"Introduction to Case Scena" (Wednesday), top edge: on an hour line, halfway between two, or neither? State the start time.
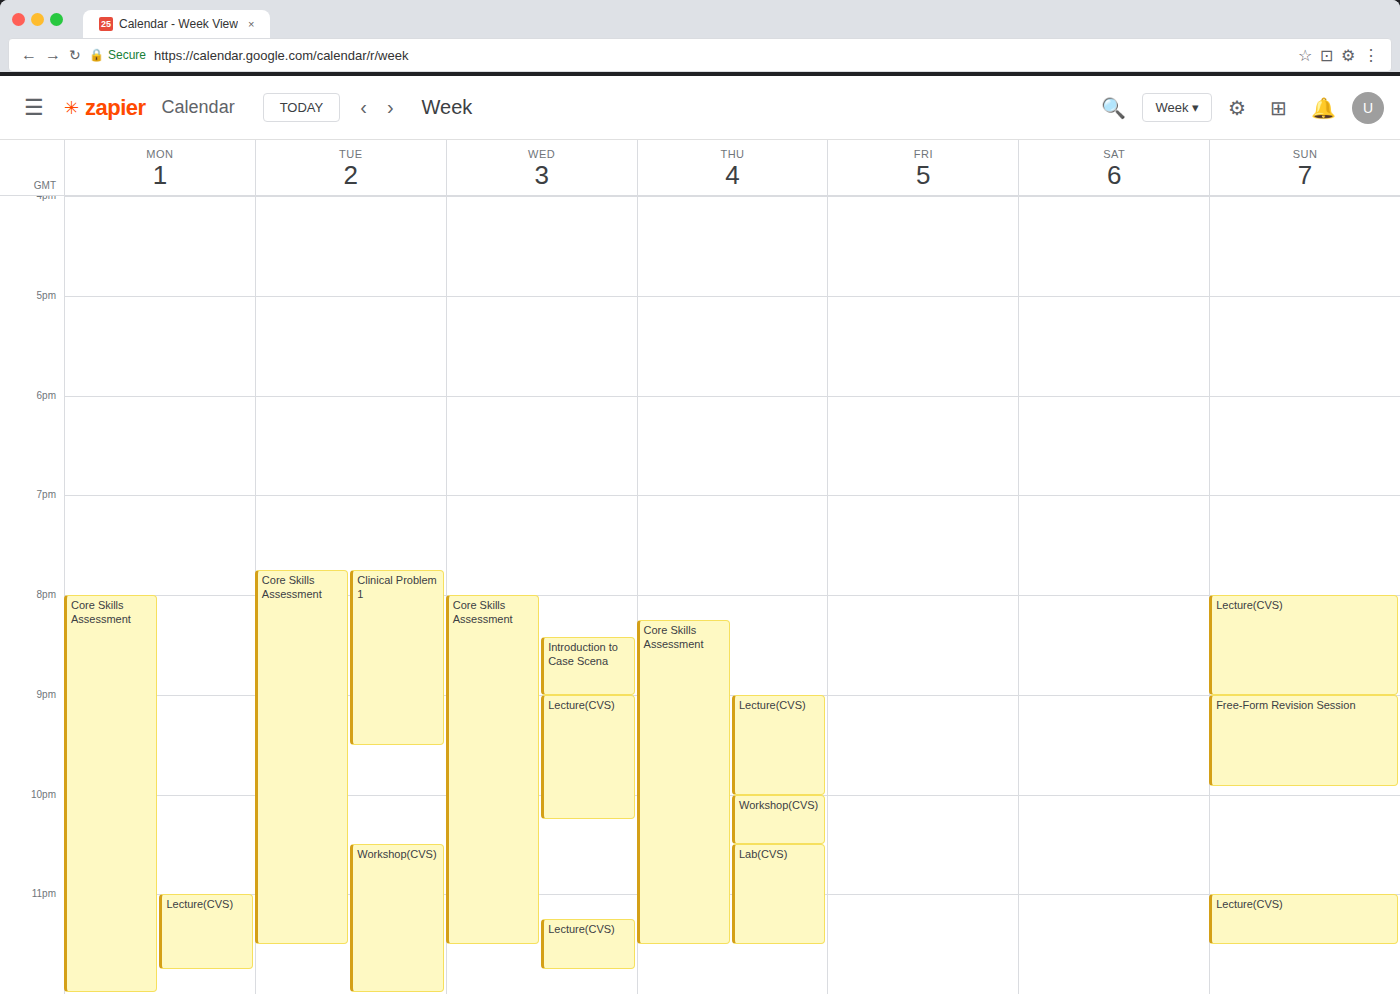
8:25 PM -- neither: 25 minutes below the 8 PM line and 35 minutes above the 9 PM line.